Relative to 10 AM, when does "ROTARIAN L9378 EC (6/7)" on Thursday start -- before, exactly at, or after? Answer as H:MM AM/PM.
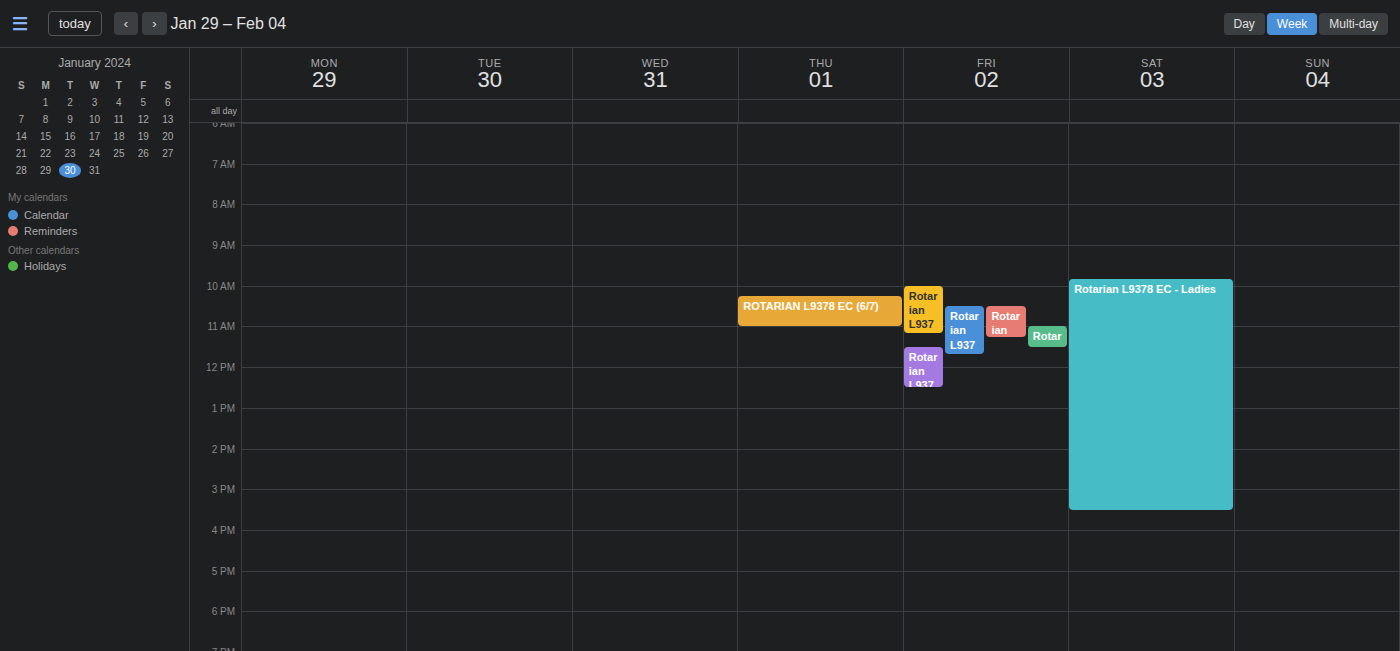
10:15 AM -- after 10 AM, 15 minutes below the 10 AM line.